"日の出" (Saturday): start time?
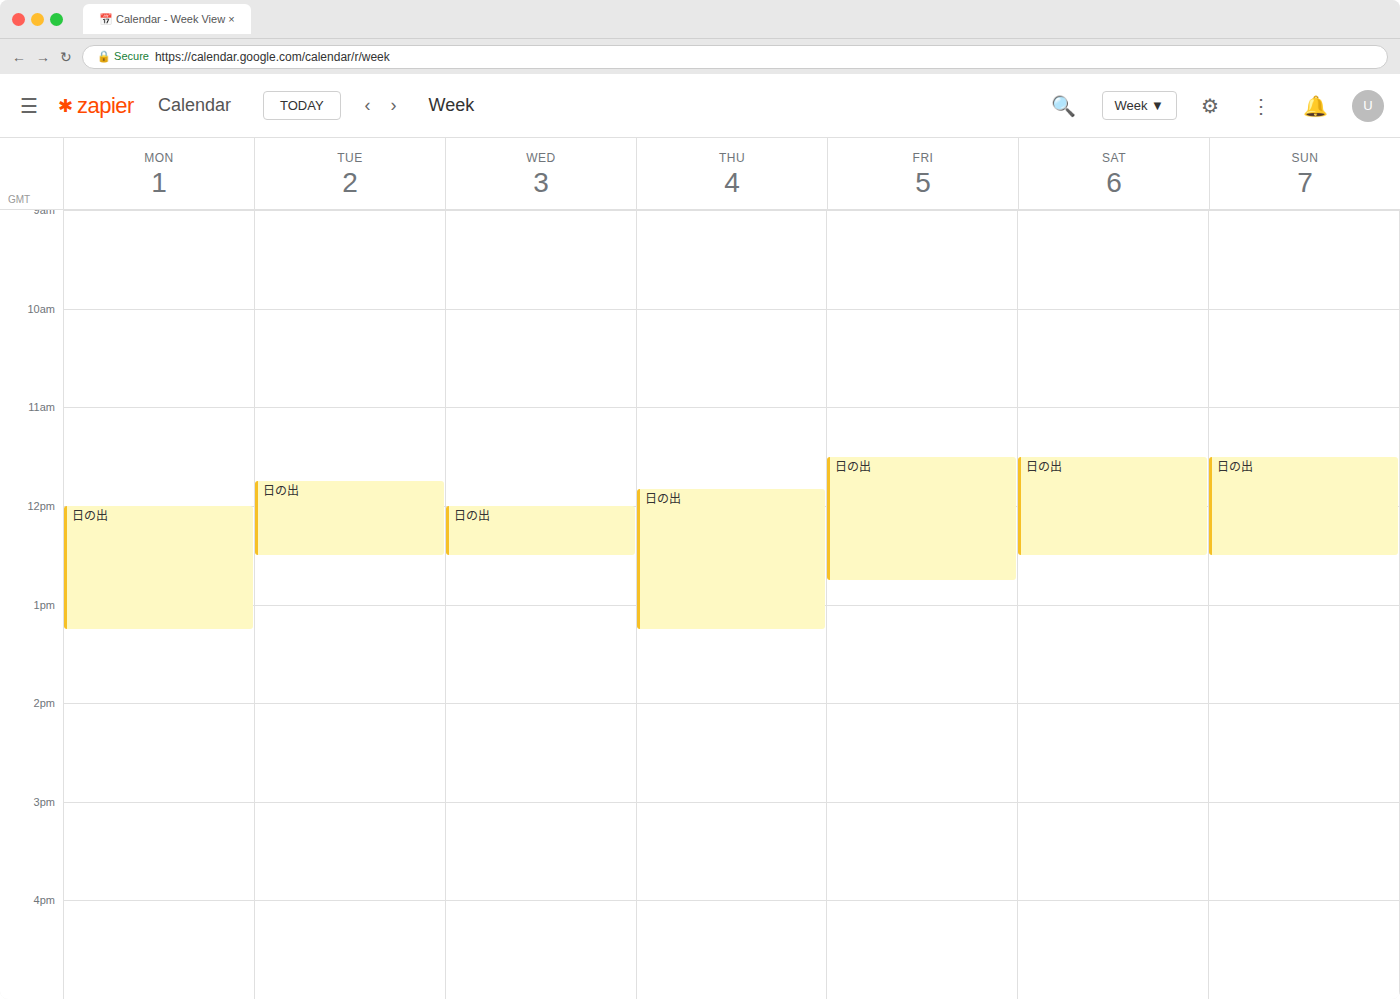
11:30